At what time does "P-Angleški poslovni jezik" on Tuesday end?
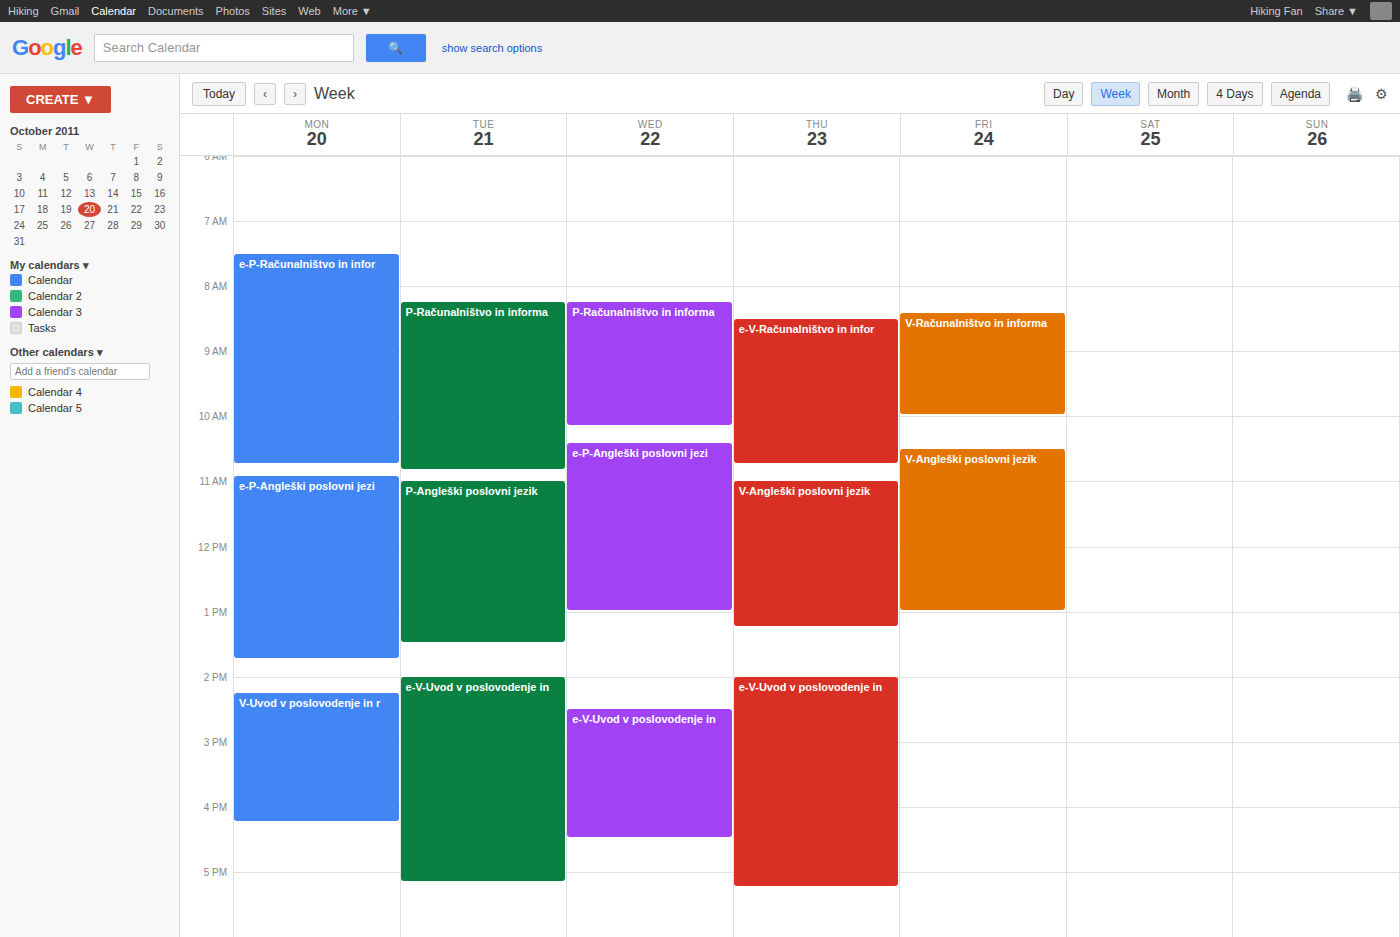
1:30 PM